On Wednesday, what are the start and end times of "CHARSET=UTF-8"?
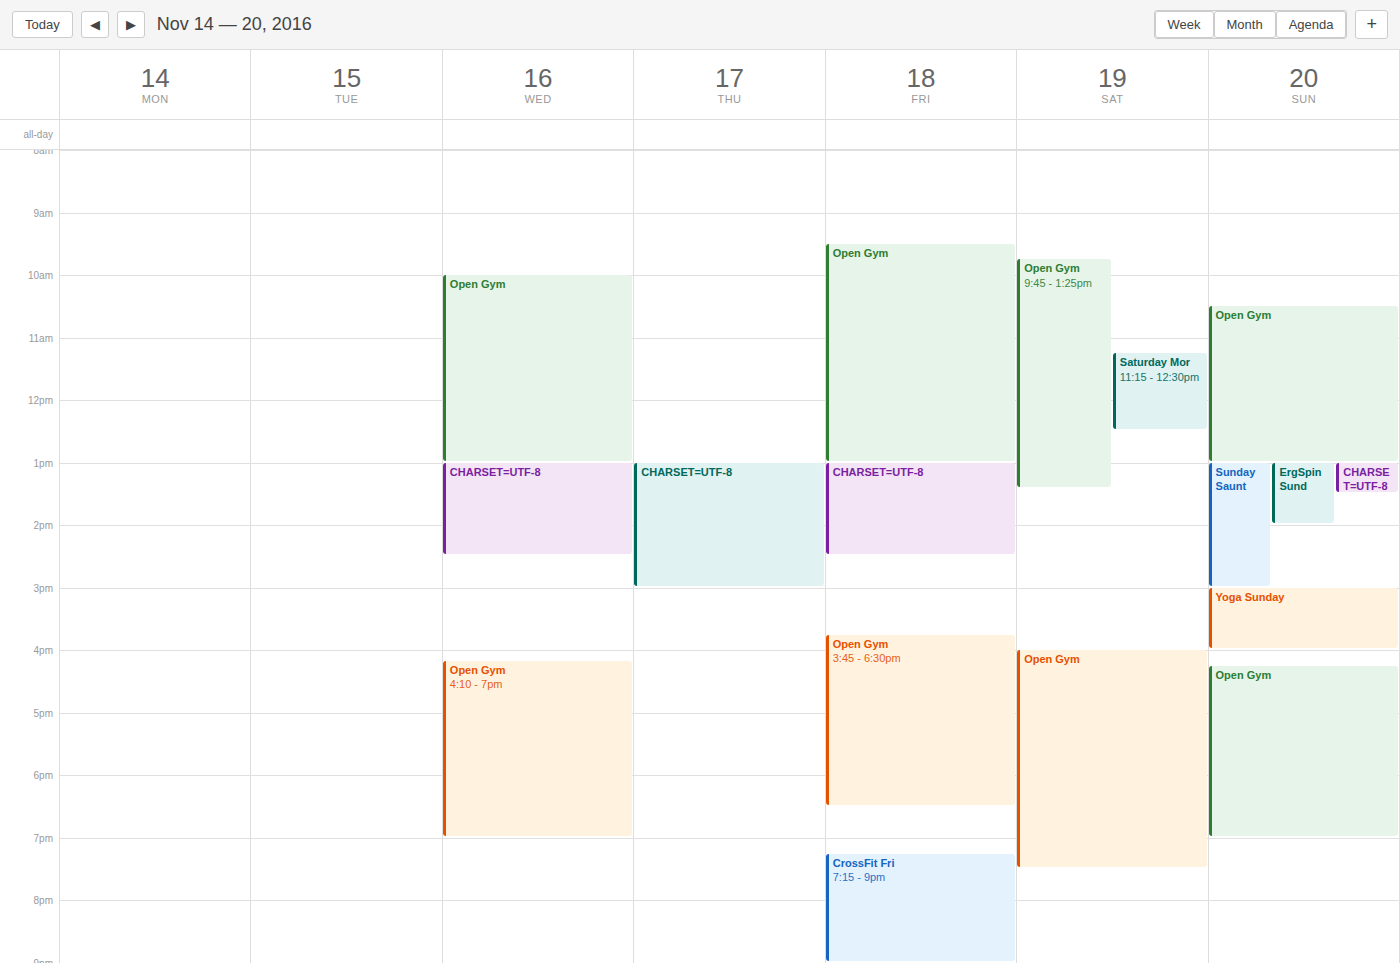
13:00 to 14:30